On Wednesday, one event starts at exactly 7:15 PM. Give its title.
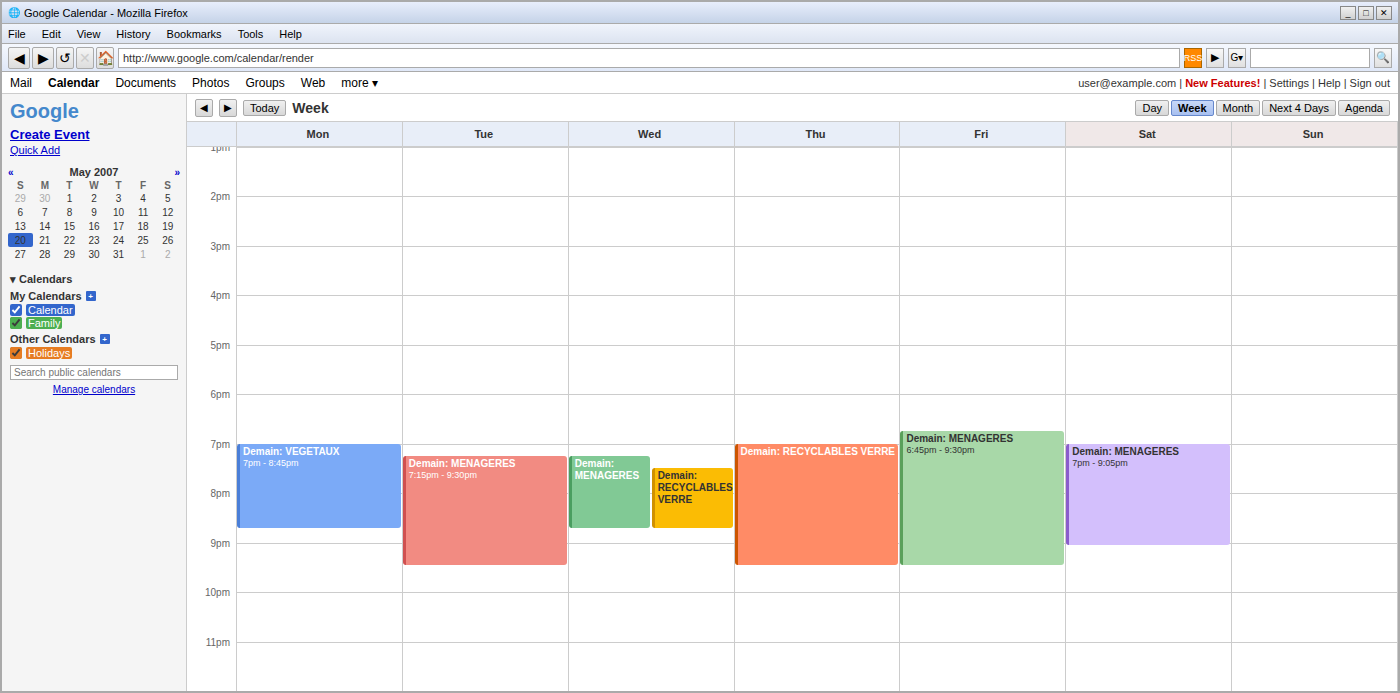
"Demain: MENAGERES"